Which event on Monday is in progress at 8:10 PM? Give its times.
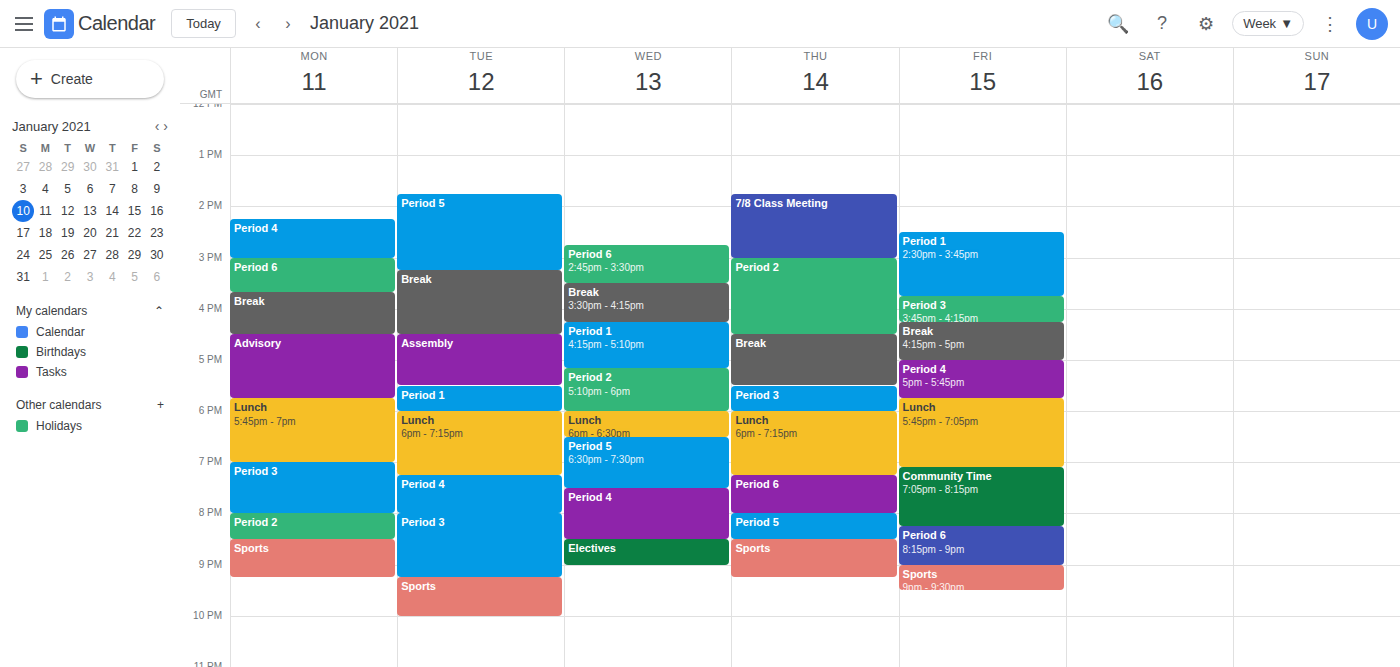
"Period 2", 8:00 PM to 8:30 PM